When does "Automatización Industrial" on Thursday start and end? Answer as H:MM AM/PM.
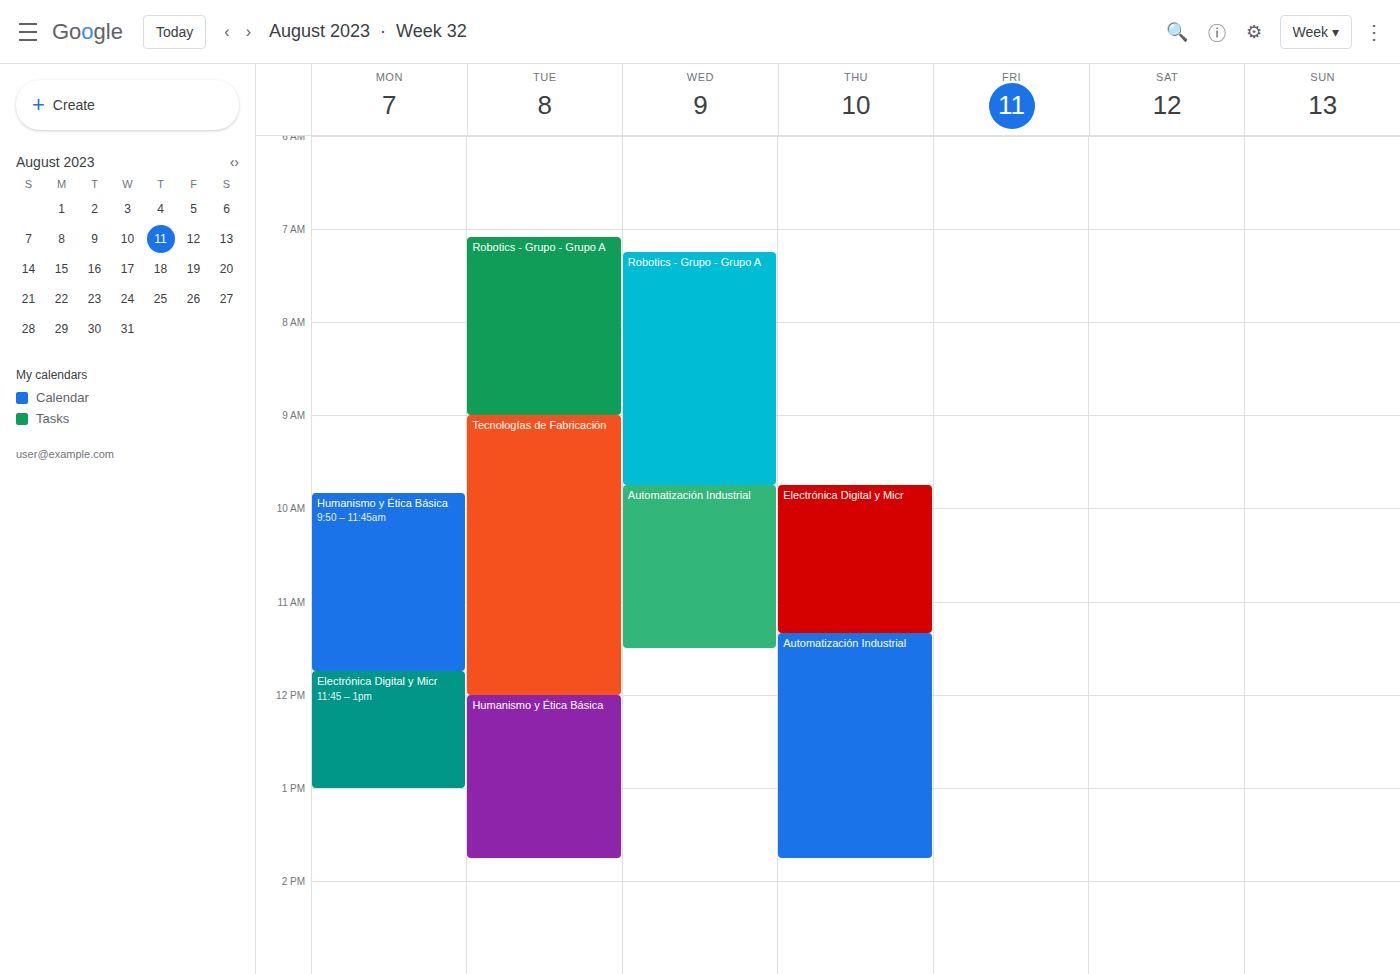
11:20 AM to 1:45 PM